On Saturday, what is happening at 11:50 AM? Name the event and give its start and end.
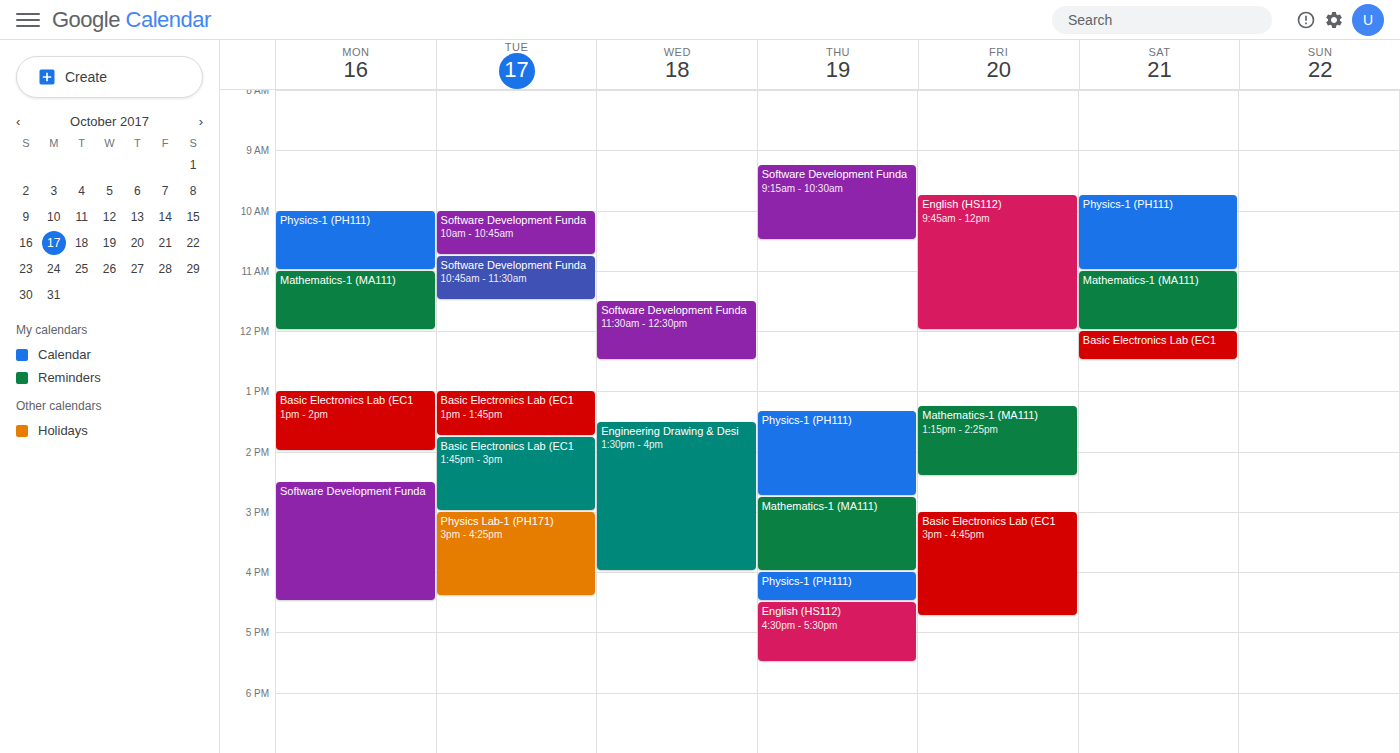
"Mathematics-1 (MA111)", 11:00 AM to 12:00 PM